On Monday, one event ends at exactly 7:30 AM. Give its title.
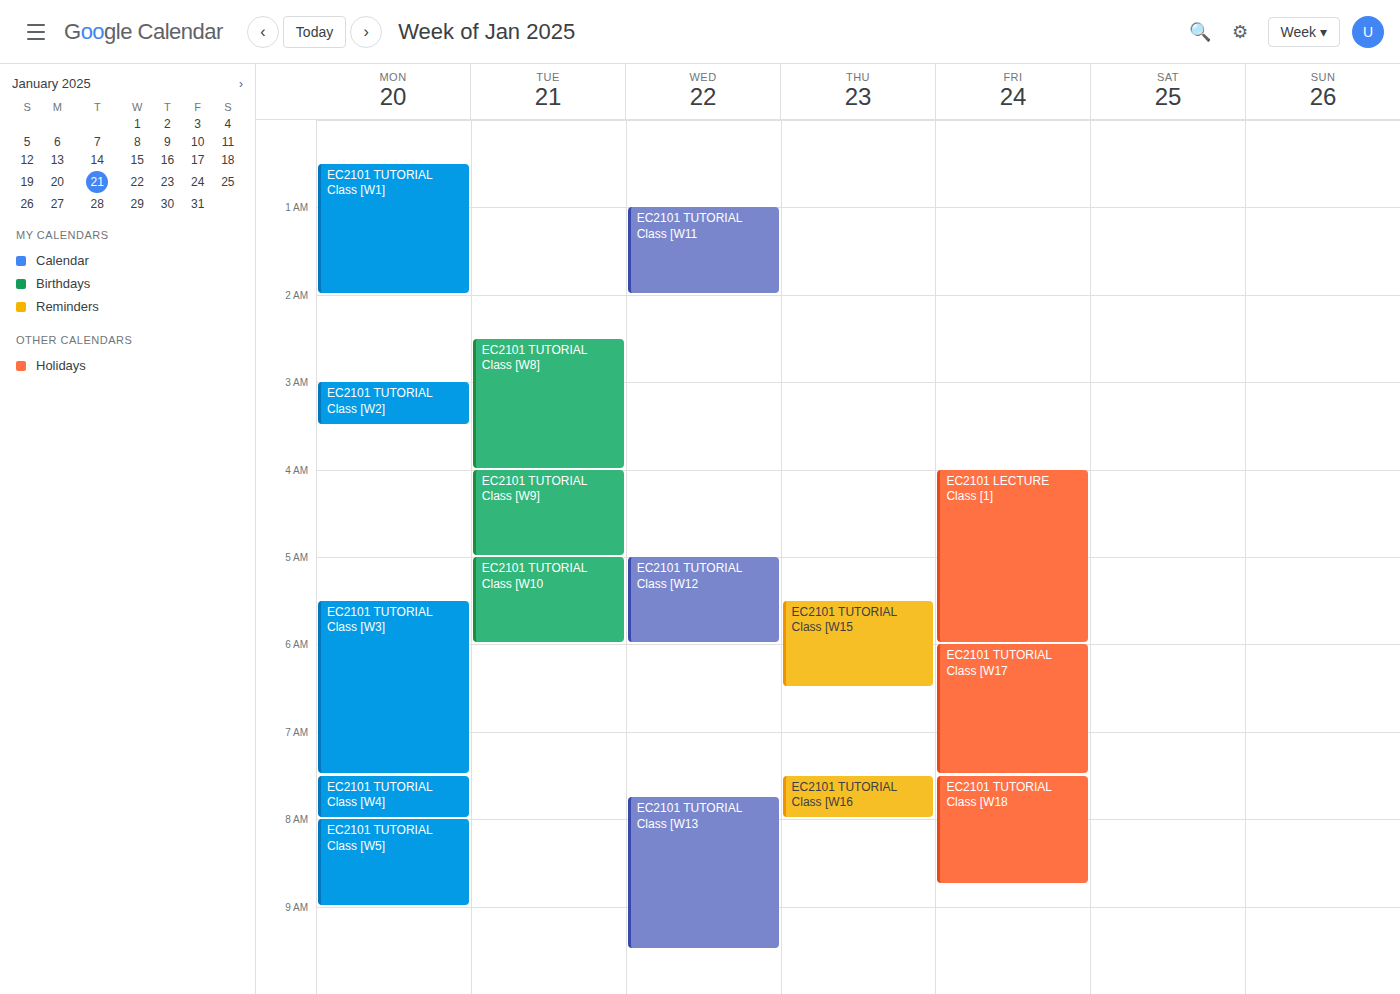
"EC2101 TUTORIAL Class [W3]"